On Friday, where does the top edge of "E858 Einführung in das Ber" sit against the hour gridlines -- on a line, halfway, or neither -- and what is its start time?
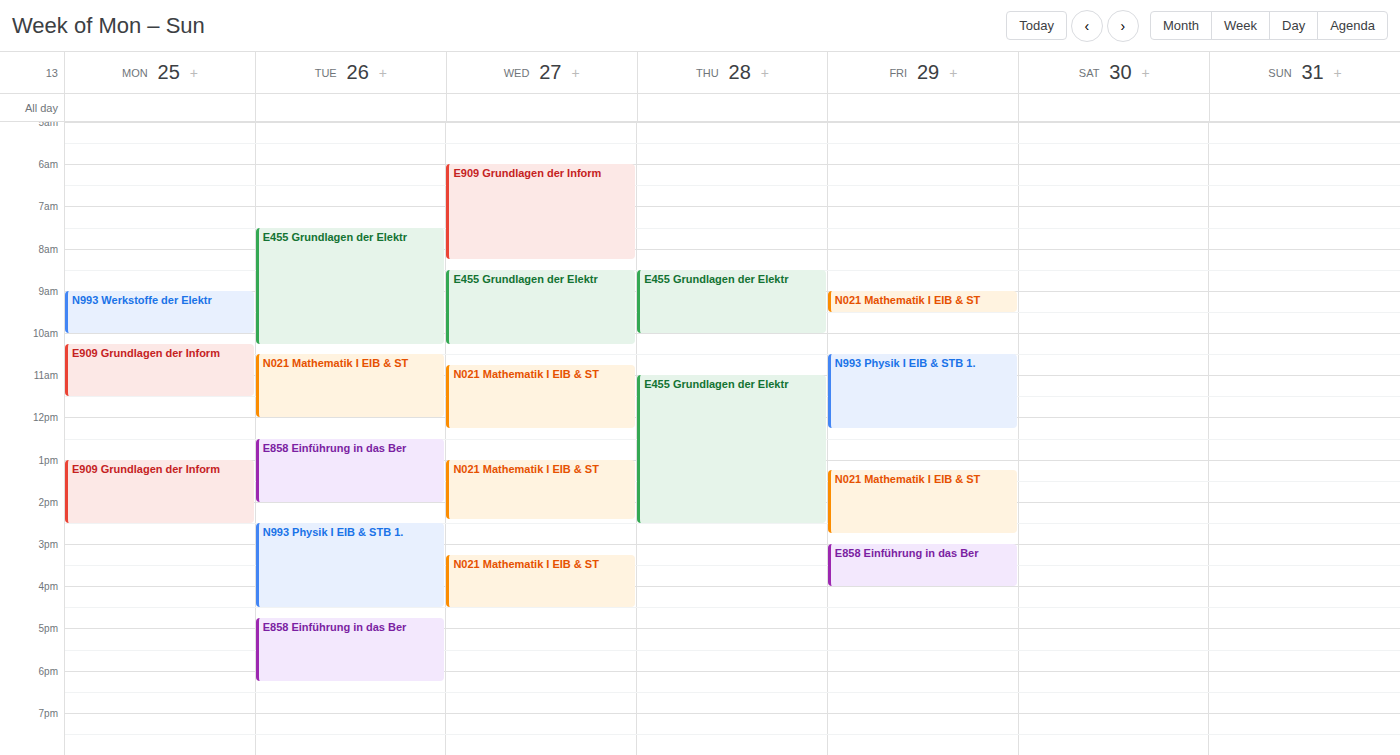
3:00 PM -- exactly on the 3 PM line.